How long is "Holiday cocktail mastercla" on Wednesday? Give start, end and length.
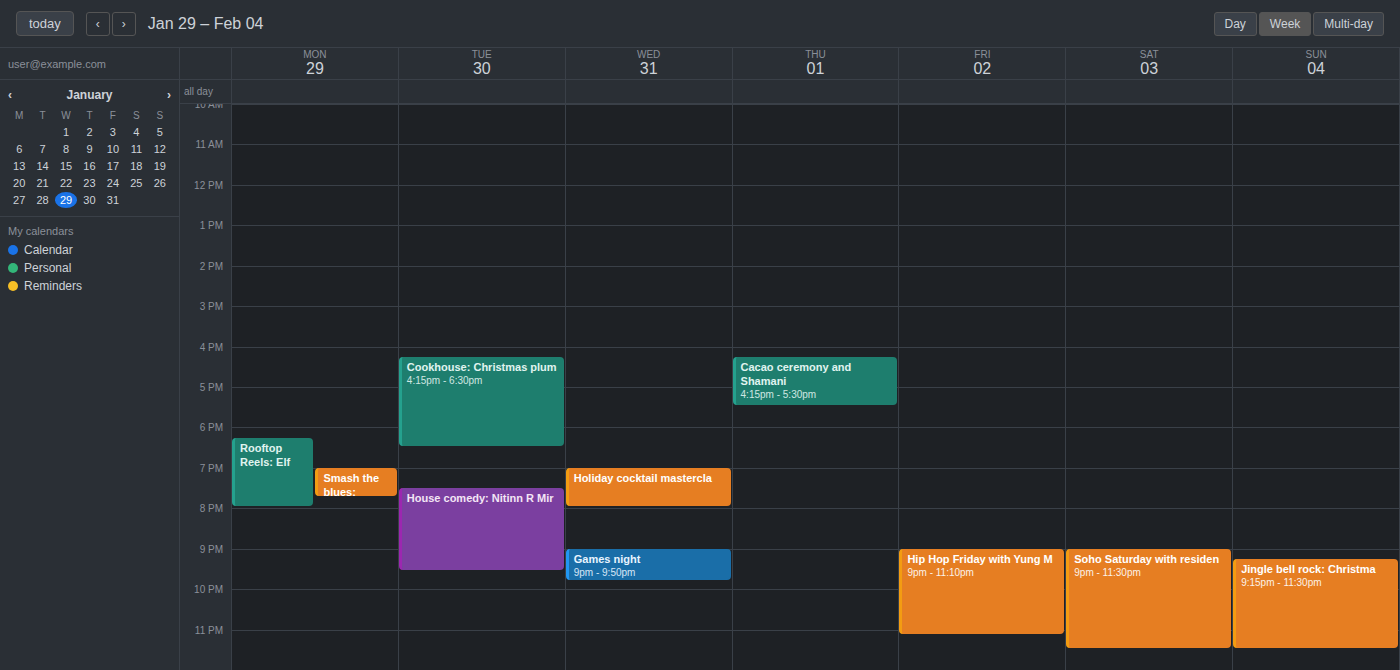
7:00 PM to 8:00 PM, 1 hour